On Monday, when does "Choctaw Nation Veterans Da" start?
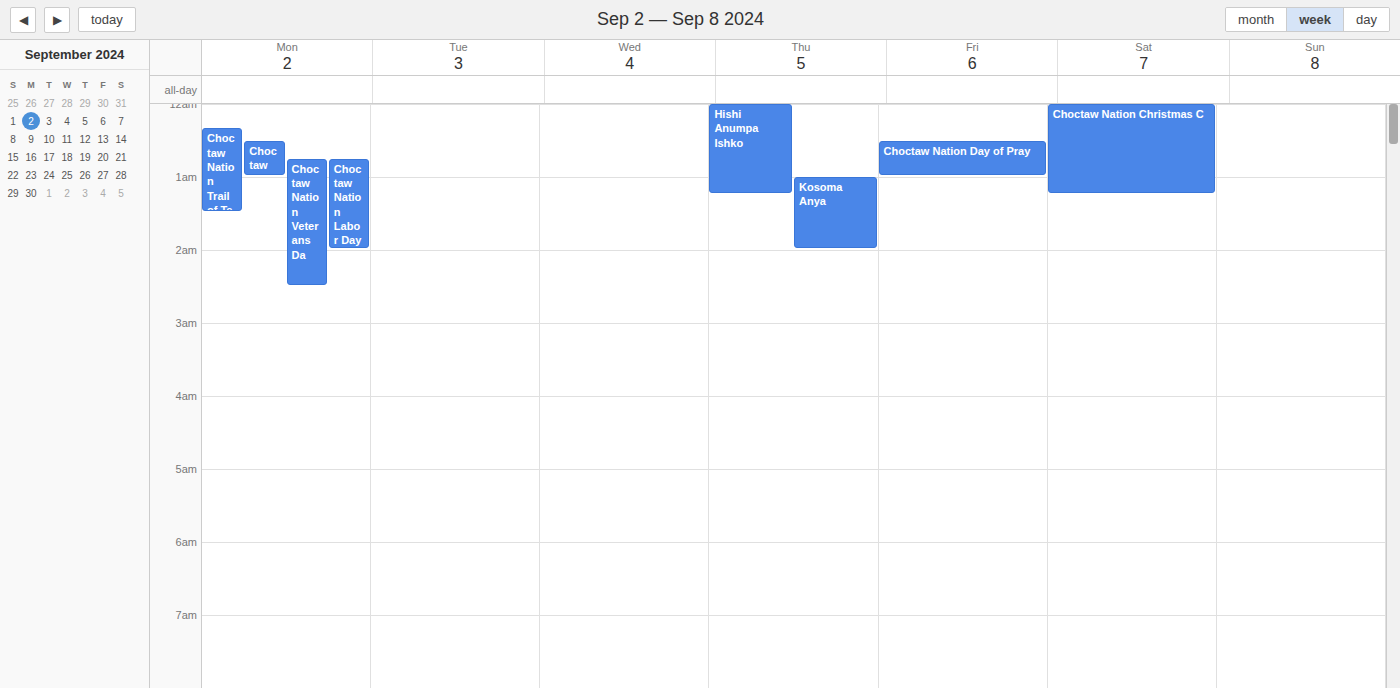
12:45 AM